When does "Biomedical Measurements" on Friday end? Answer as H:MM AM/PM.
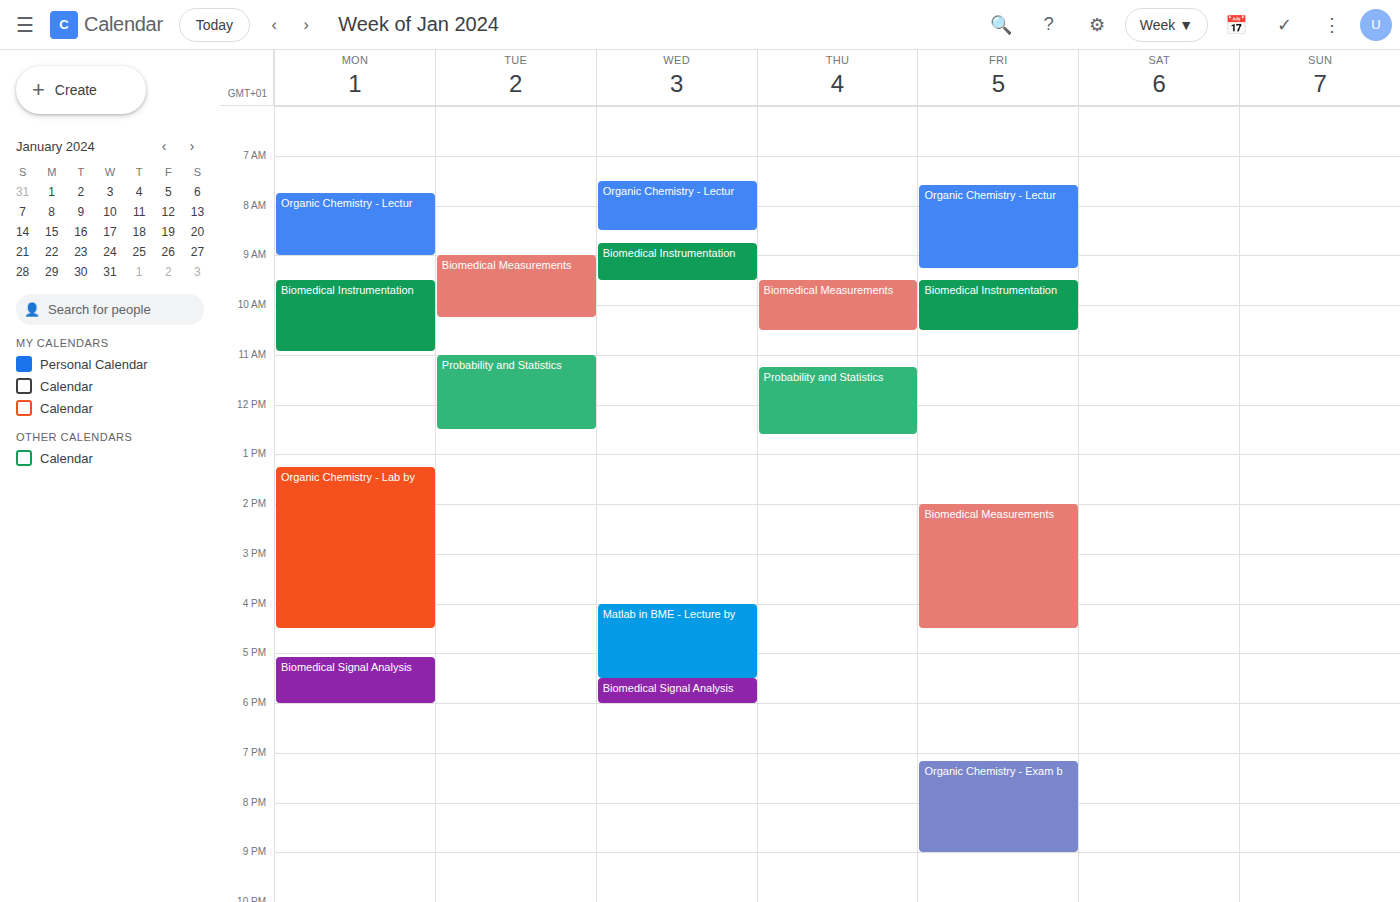
4:30 PM